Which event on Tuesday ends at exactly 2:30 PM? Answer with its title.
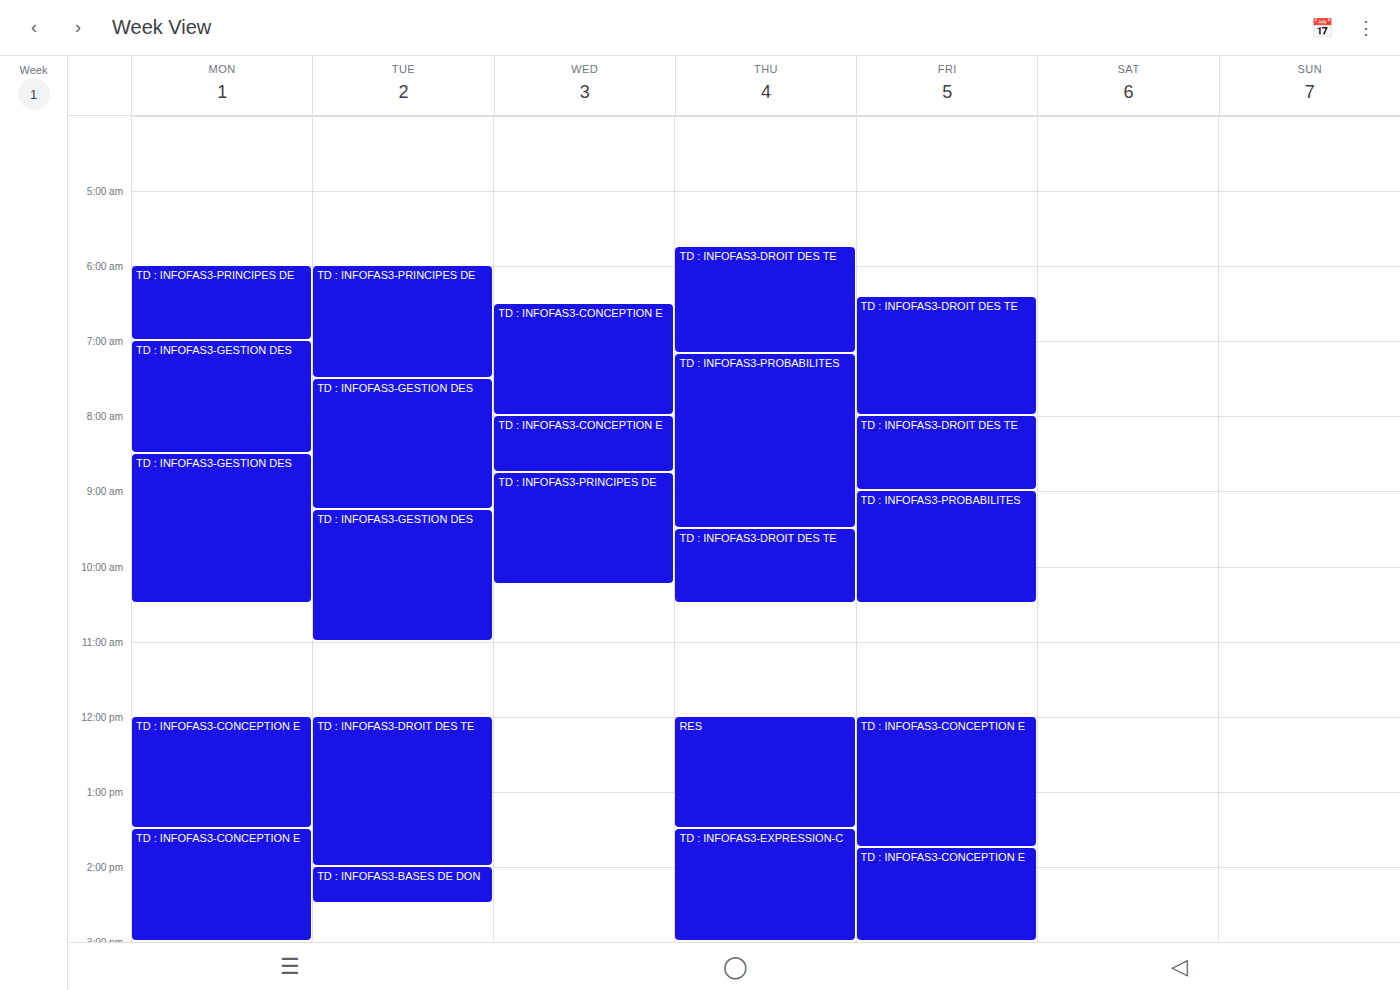
"TD : INFOFAS3-BASES DE DON"